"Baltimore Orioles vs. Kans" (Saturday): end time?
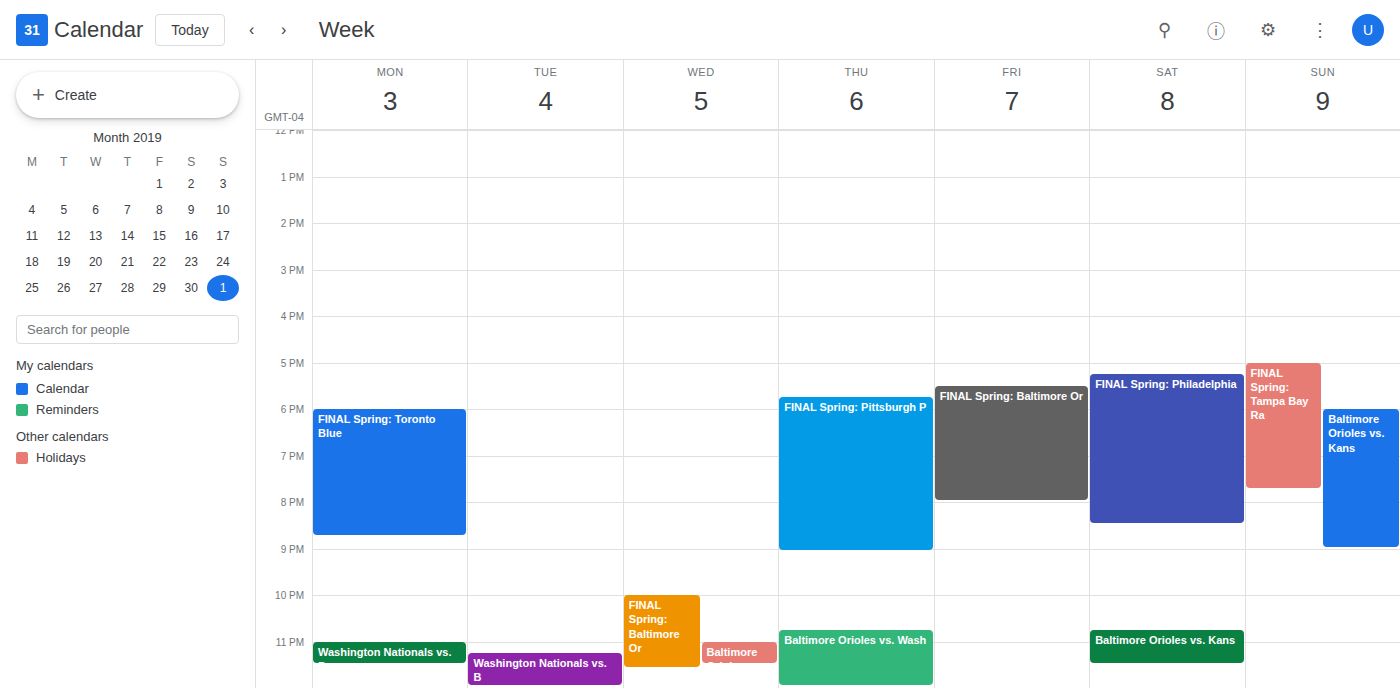
11:30 PM